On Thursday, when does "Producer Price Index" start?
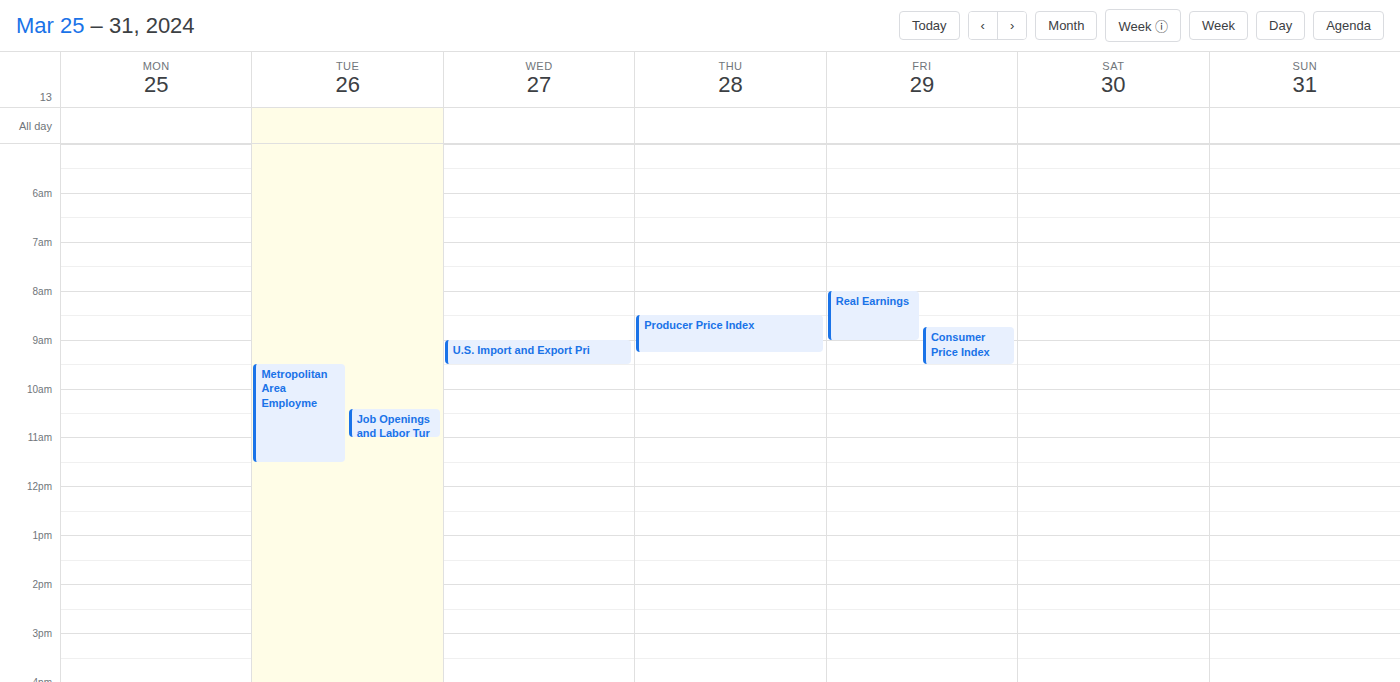
8:30 AM